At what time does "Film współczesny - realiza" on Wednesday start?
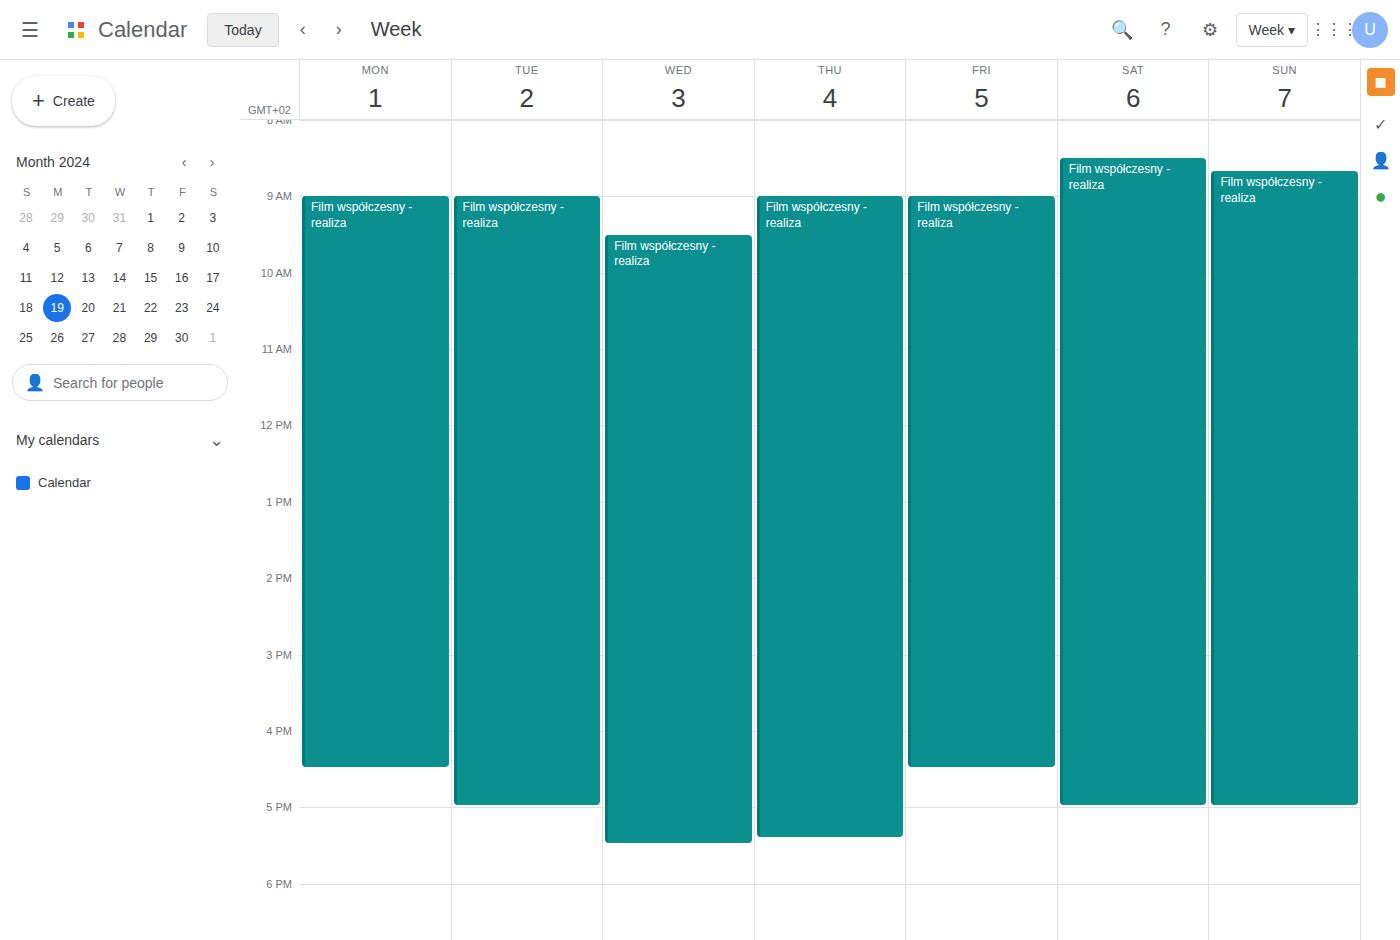
9:30 AM